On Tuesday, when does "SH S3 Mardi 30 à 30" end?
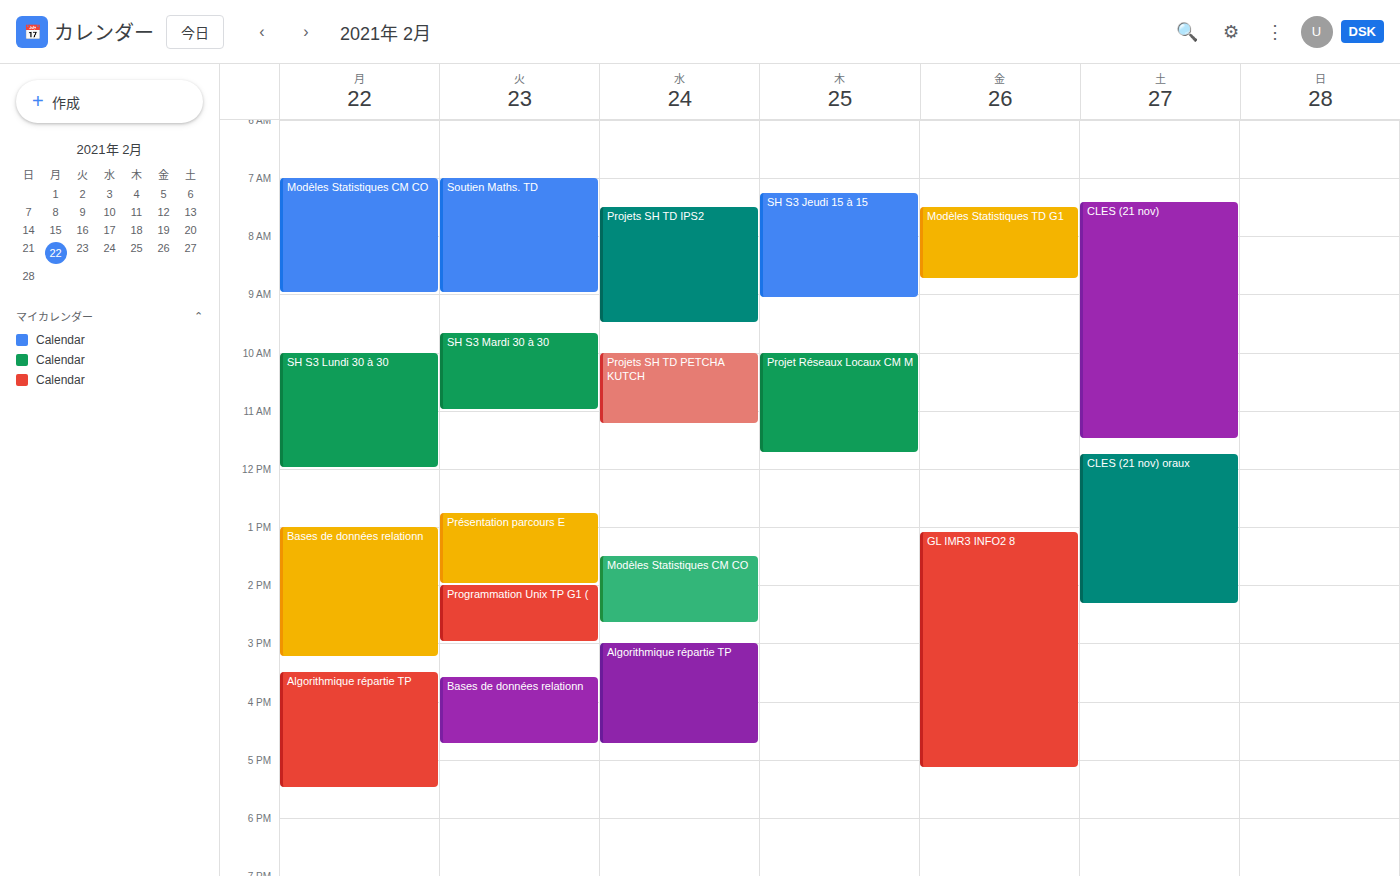
11:00 AM